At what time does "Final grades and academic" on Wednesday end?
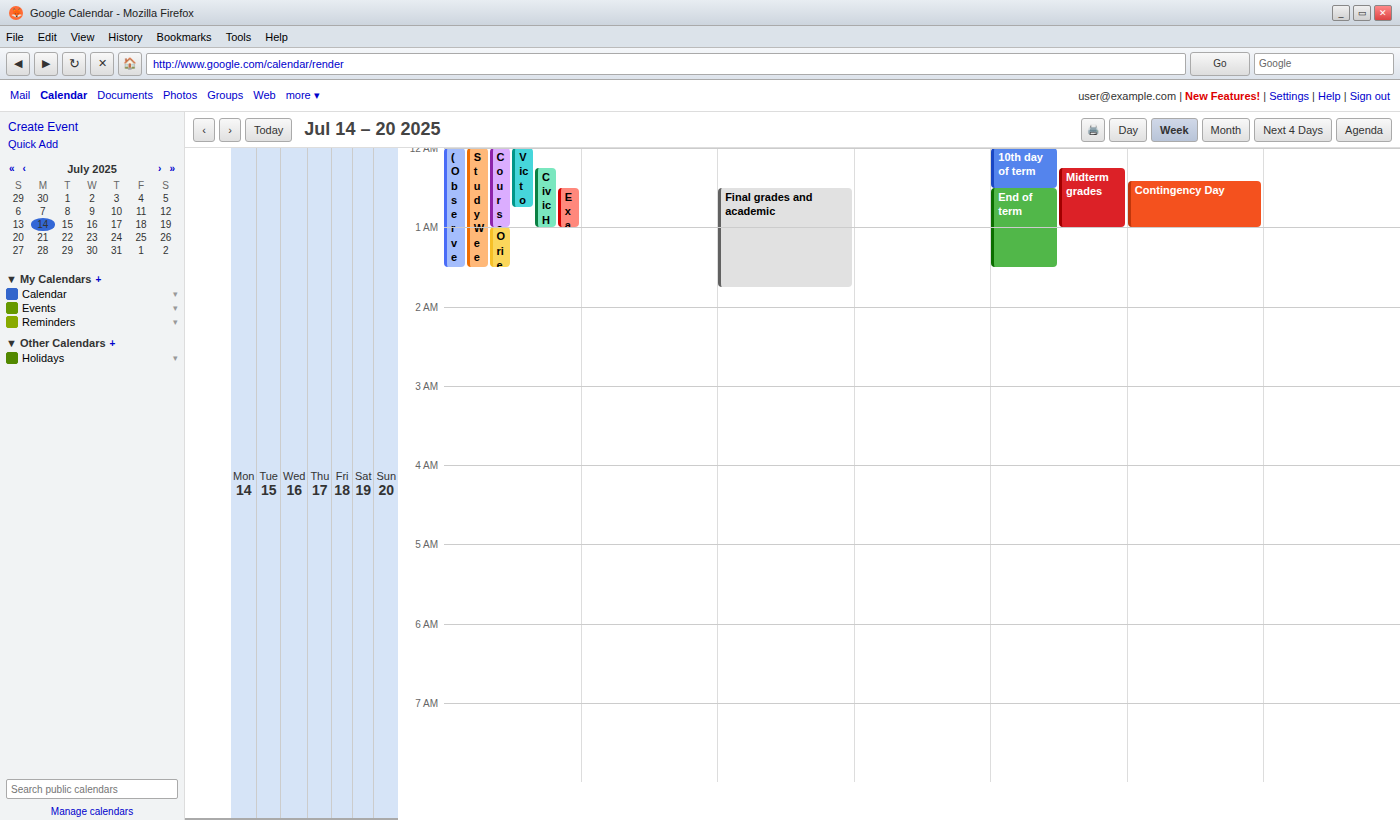
1:45 AM